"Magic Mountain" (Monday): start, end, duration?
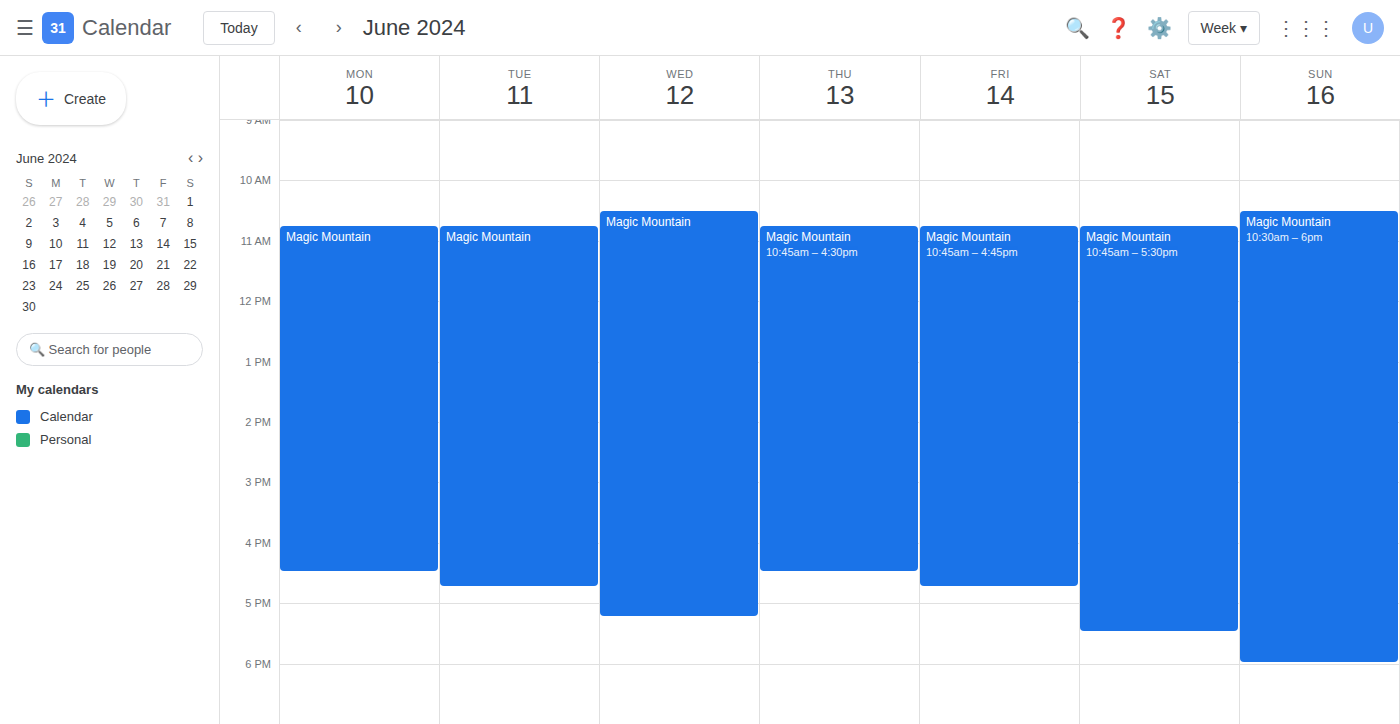
10:45 AM to 4:30 PM, 5 hours 45 minutes